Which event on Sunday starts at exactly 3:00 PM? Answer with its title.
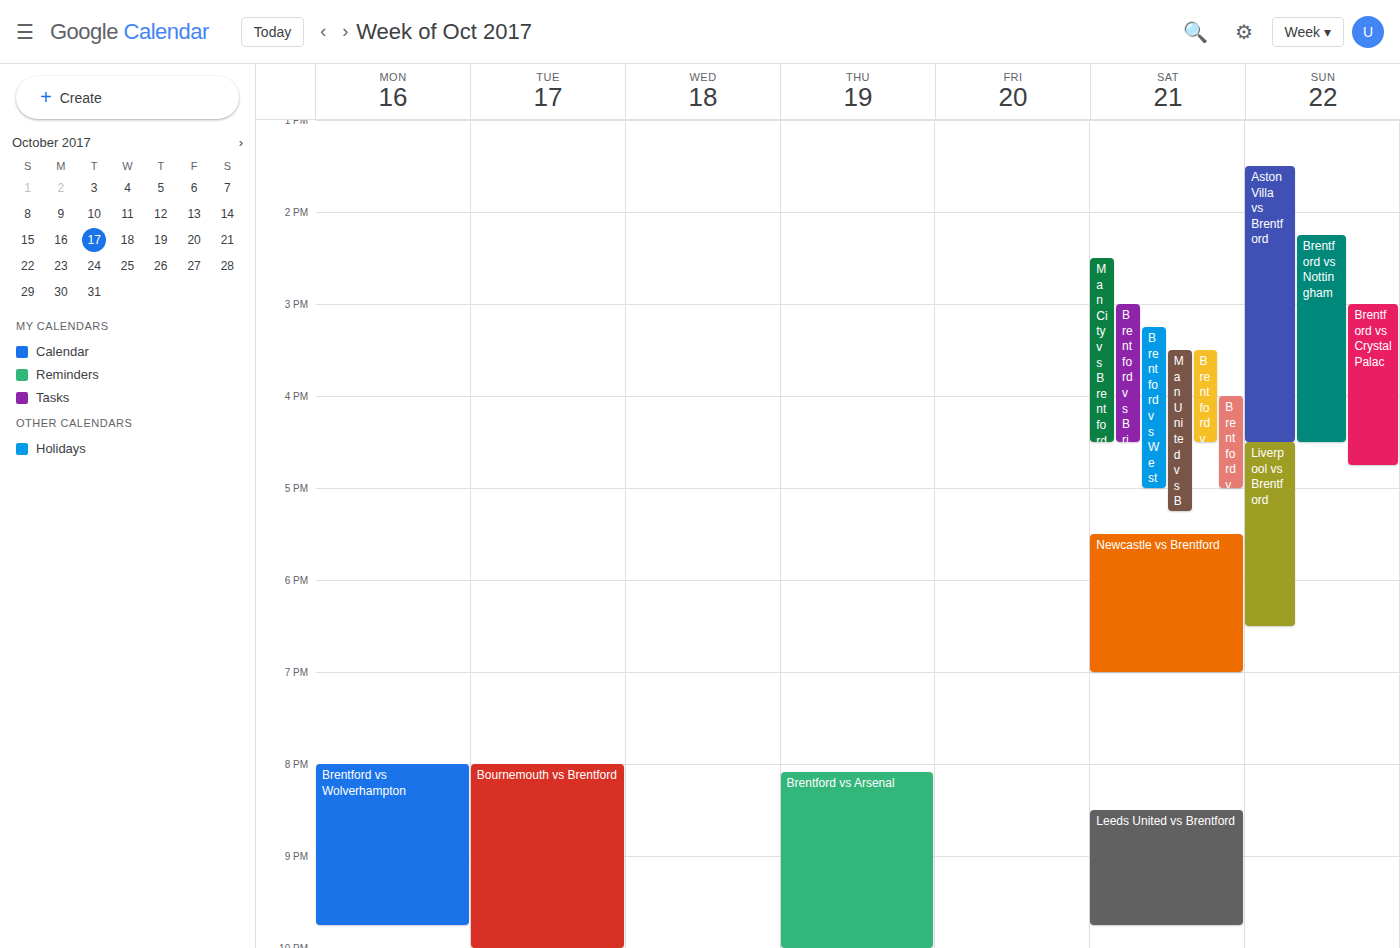
"Brentford vs Crystal Palac"